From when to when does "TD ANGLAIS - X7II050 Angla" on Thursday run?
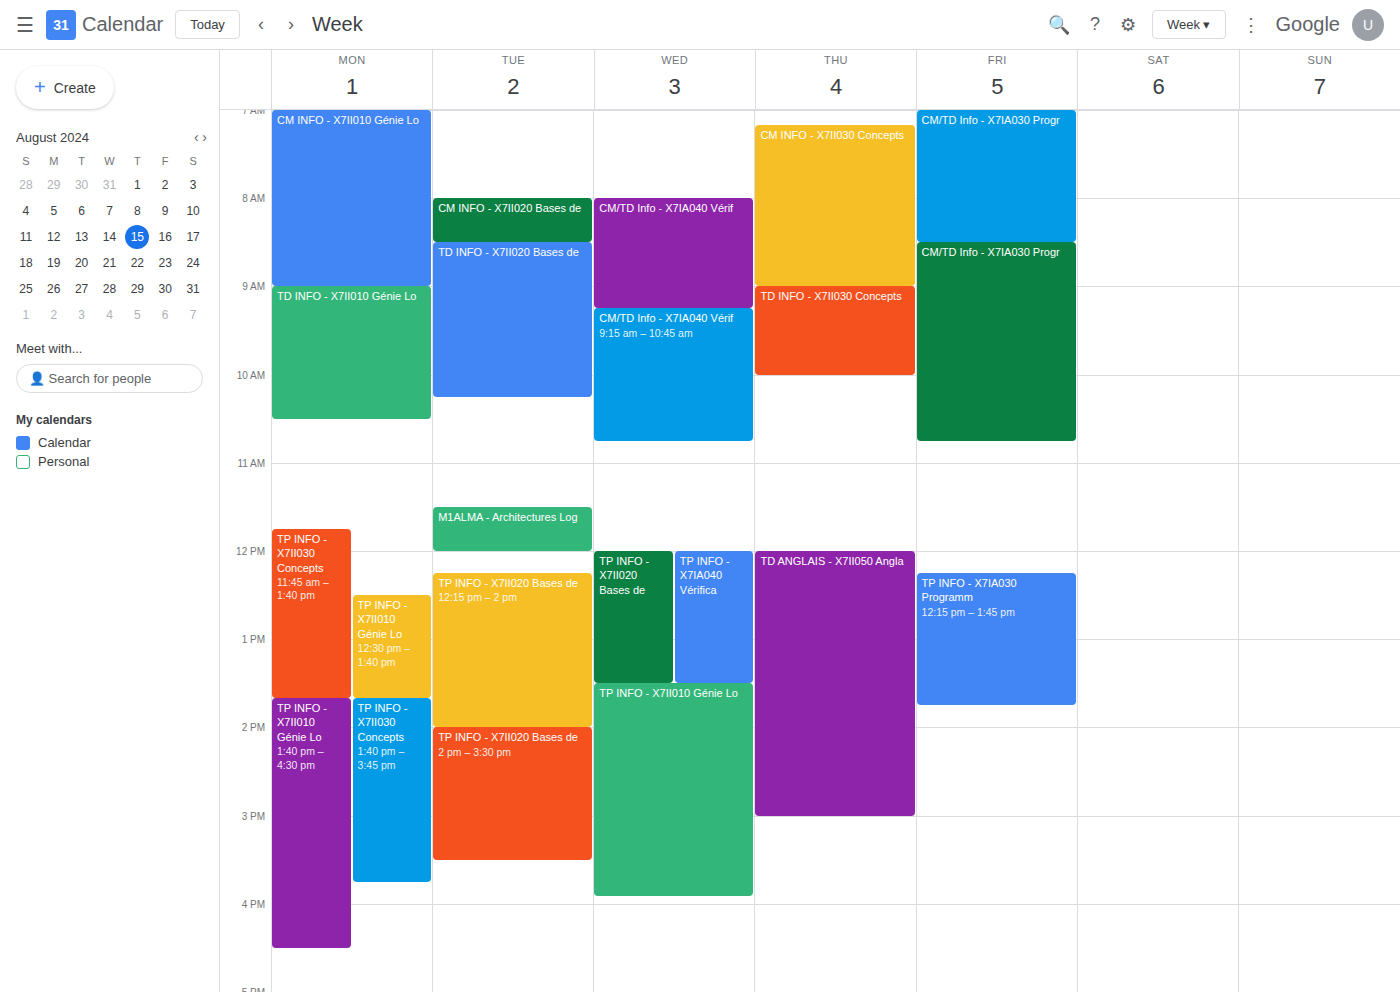
12:00 to 15:00